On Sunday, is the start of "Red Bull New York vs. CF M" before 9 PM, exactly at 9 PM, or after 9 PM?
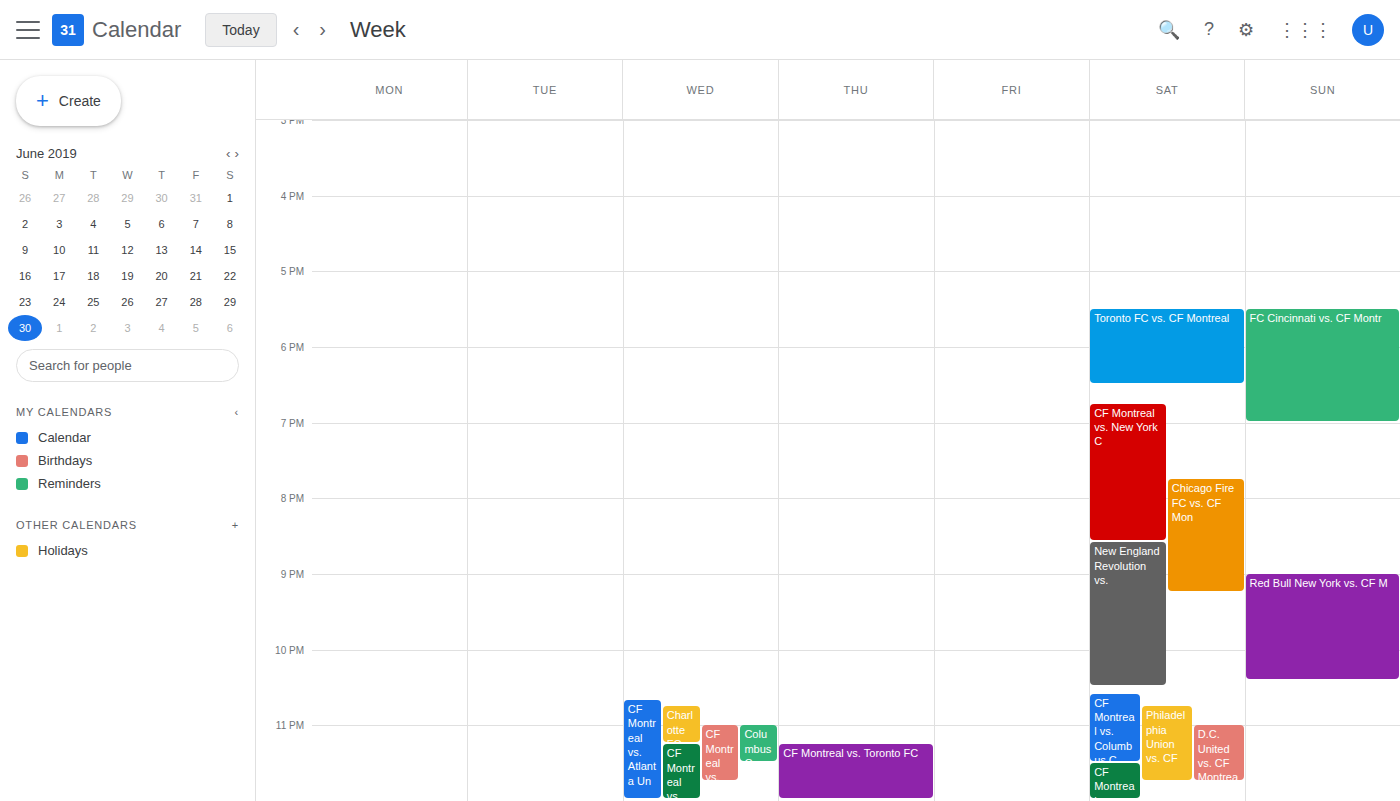
9:00 PM -- exactly at 9 PM, on the 9 PM line.